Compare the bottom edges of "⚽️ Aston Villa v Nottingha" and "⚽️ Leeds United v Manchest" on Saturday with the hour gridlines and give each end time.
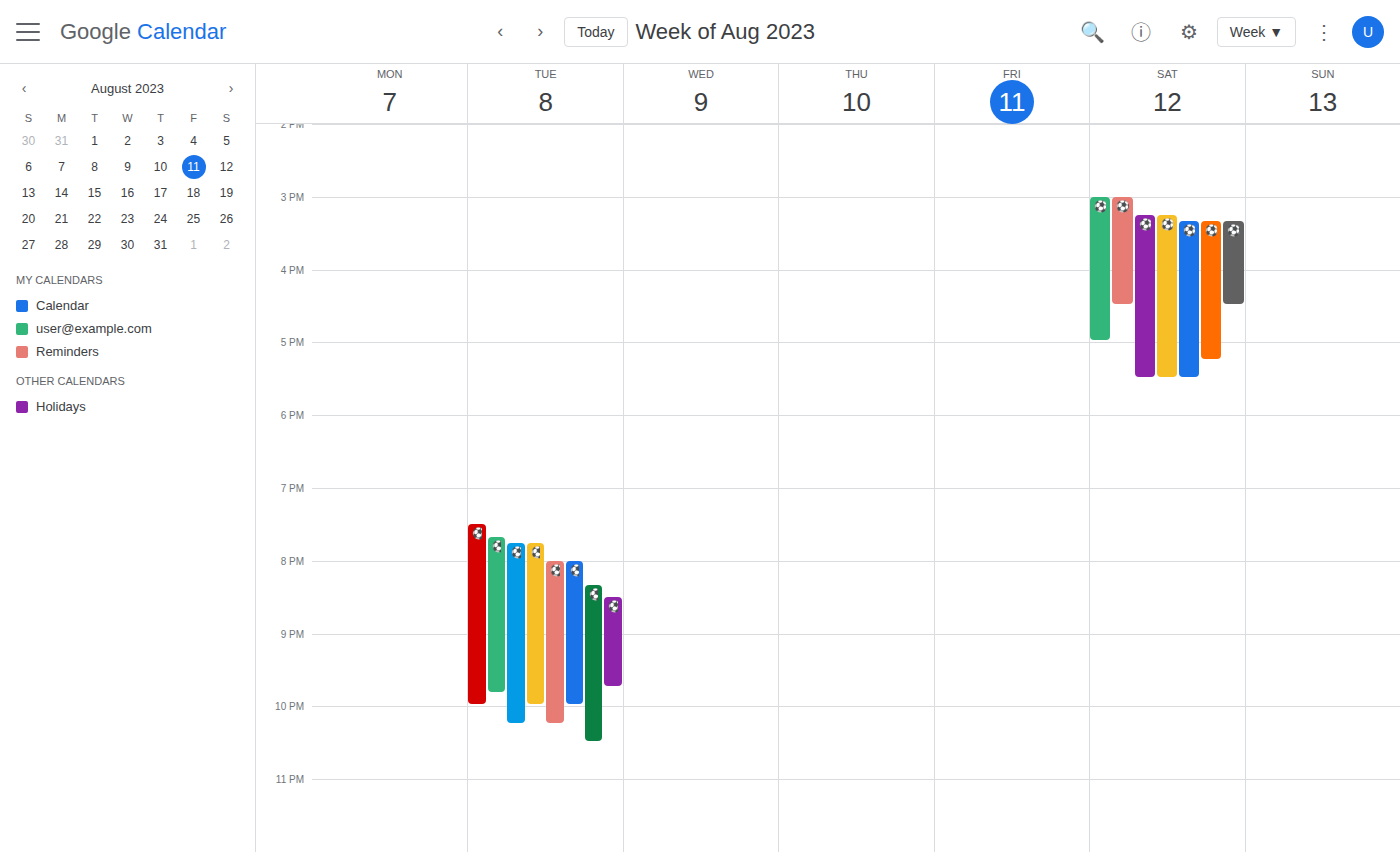
"⚽️ Aston Villa v Nottingha": 4:30 PM, halfway between the 4 PM and 5 PM lines. "⚽️ Leeds United v Manchest": 5:30 PM, halfway between the 5 PM and 6 PM lines.